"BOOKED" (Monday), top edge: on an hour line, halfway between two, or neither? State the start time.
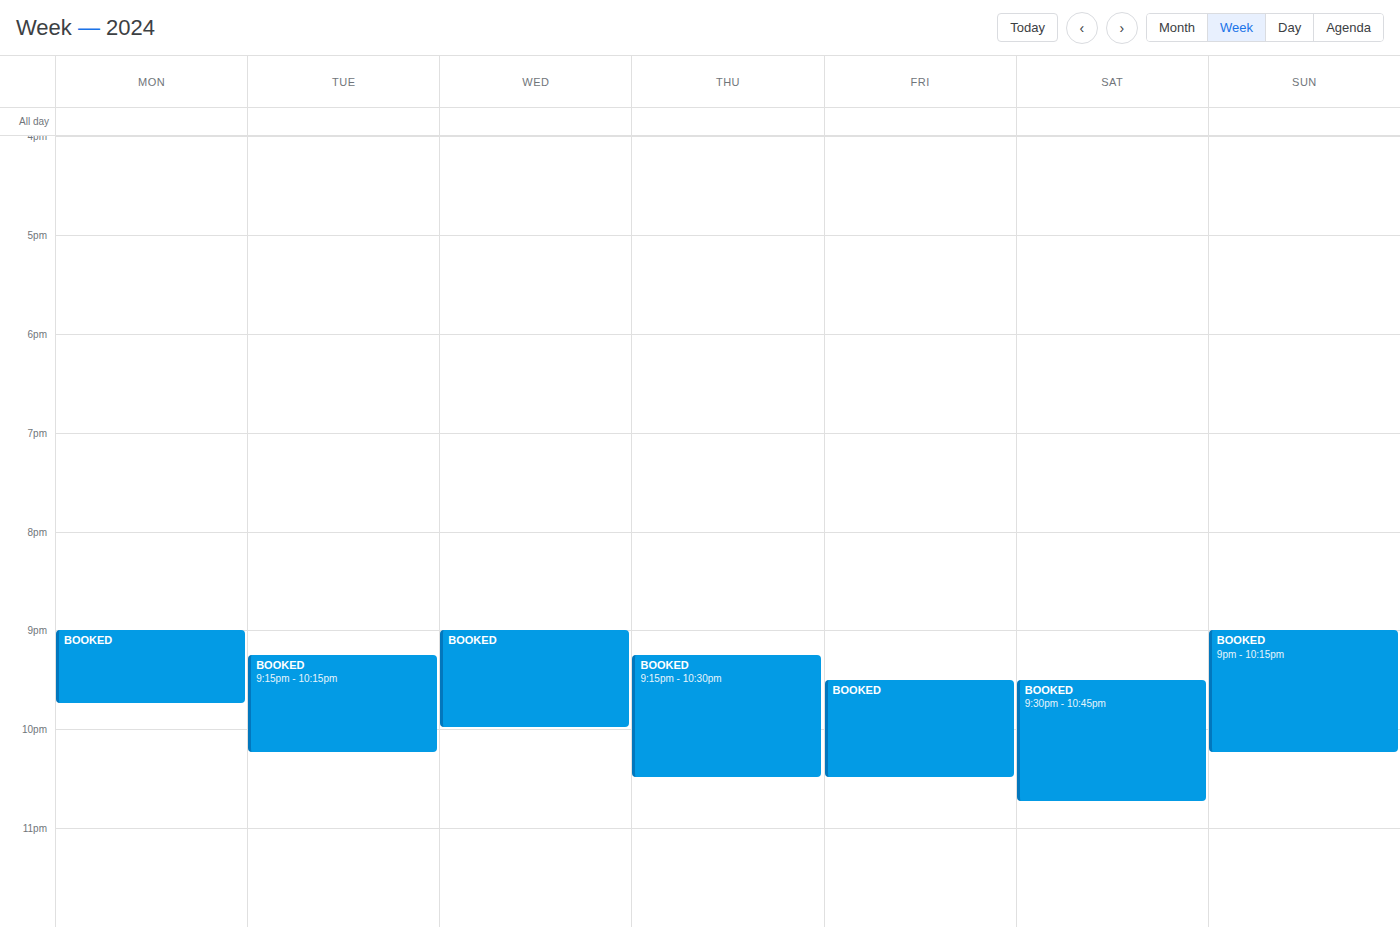
9:00 PM -- exactly on the 9 PM line.